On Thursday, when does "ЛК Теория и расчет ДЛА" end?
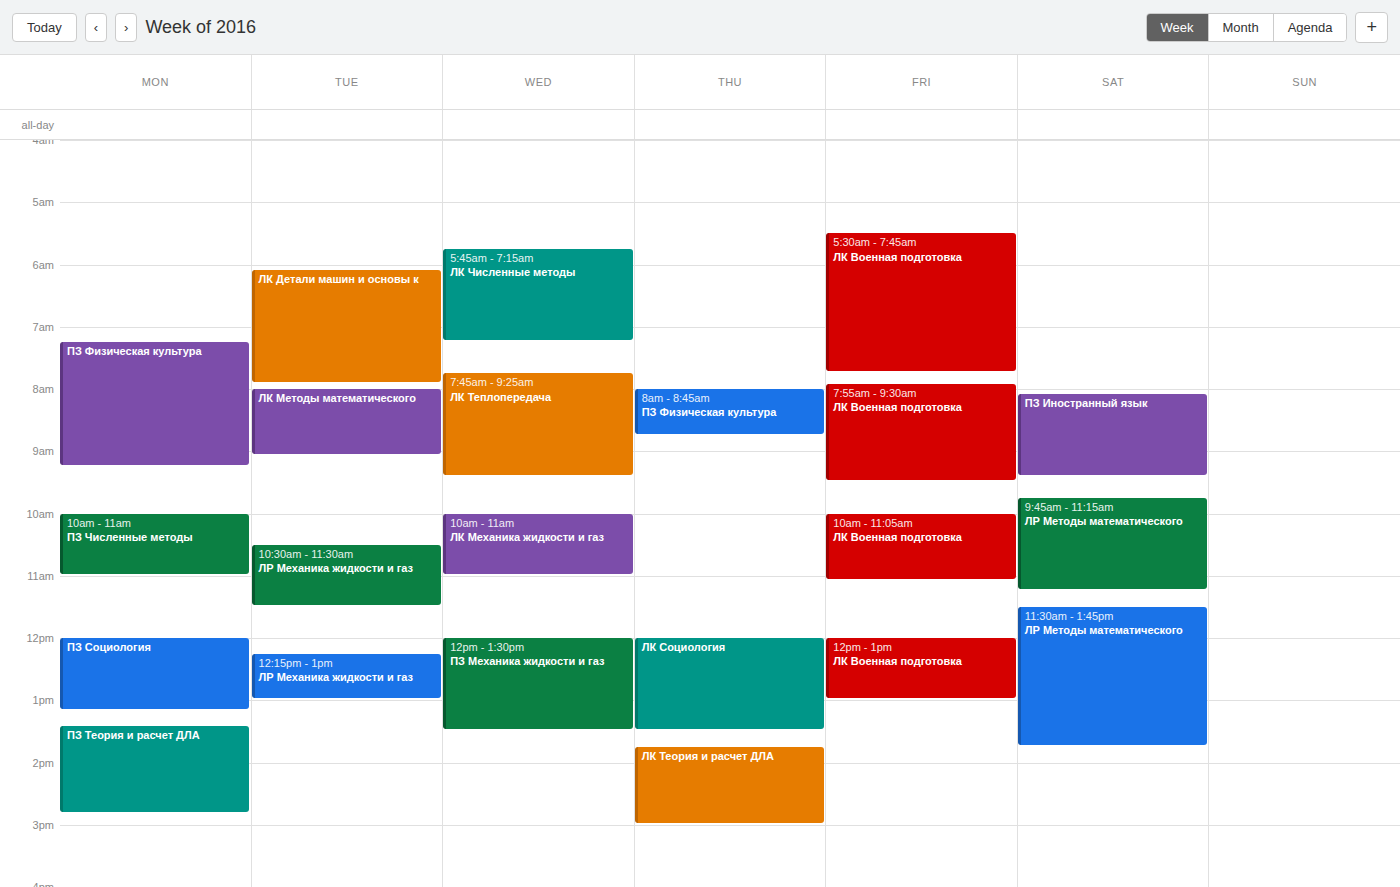
3:00 PM